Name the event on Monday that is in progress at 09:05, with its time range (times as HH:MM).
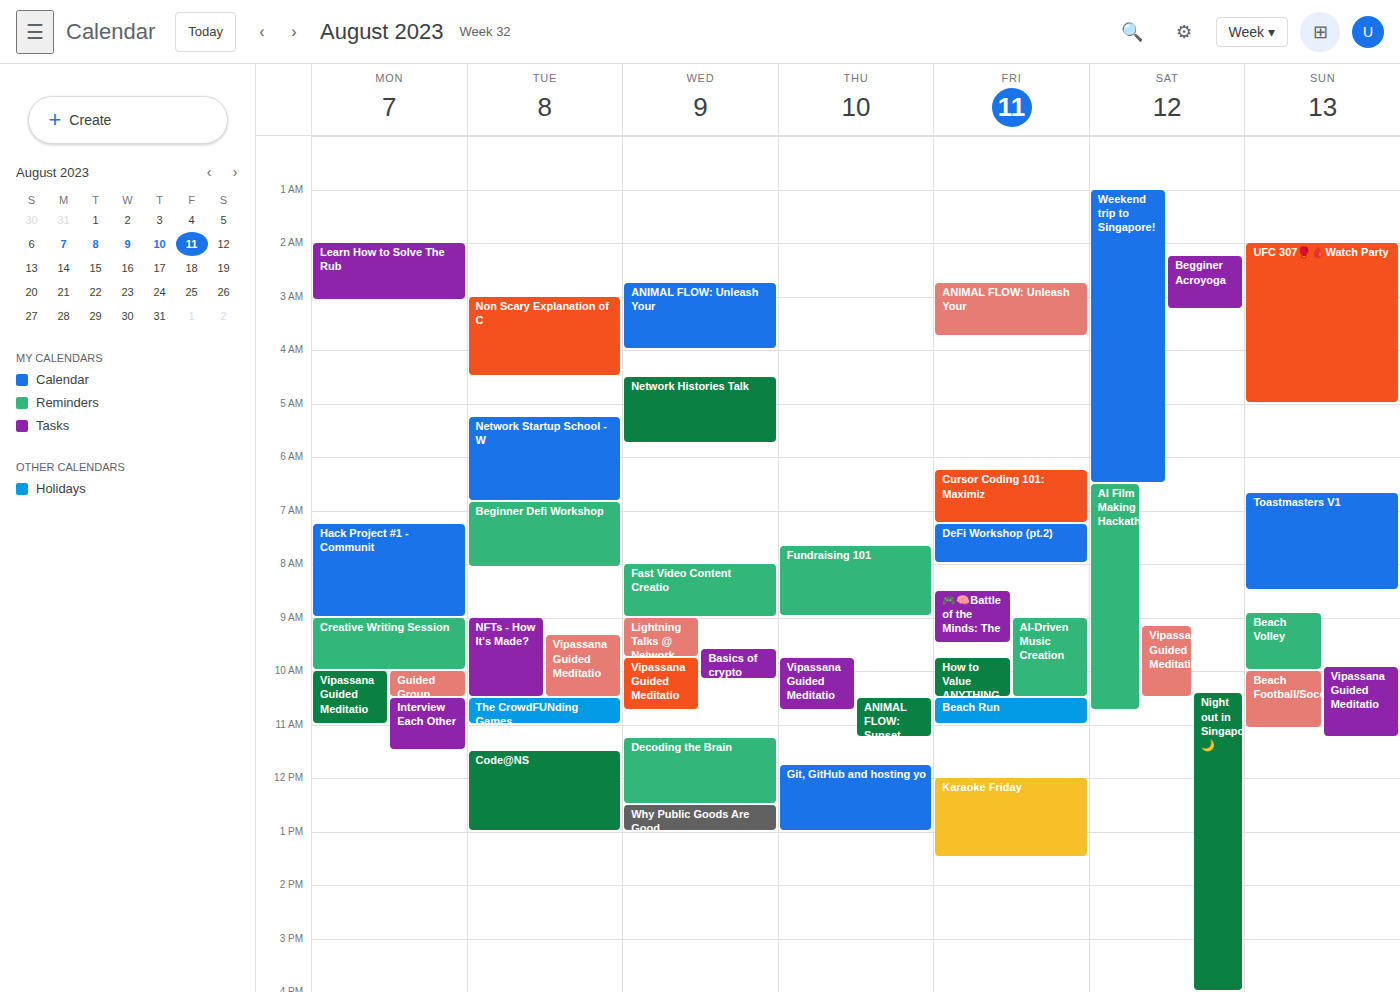
"Creative Writing Session", 09:00 to 10:00